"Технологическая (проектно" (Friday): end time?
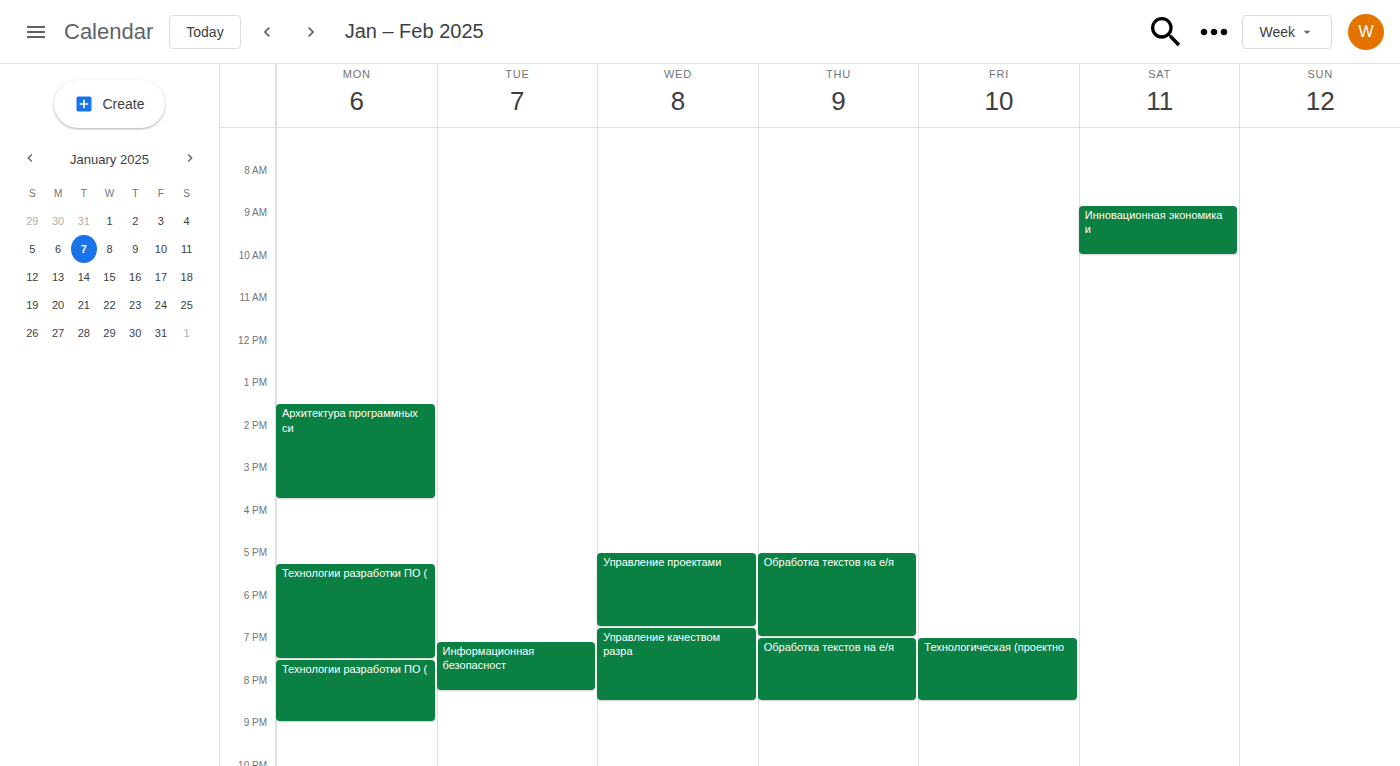
8:30 PM